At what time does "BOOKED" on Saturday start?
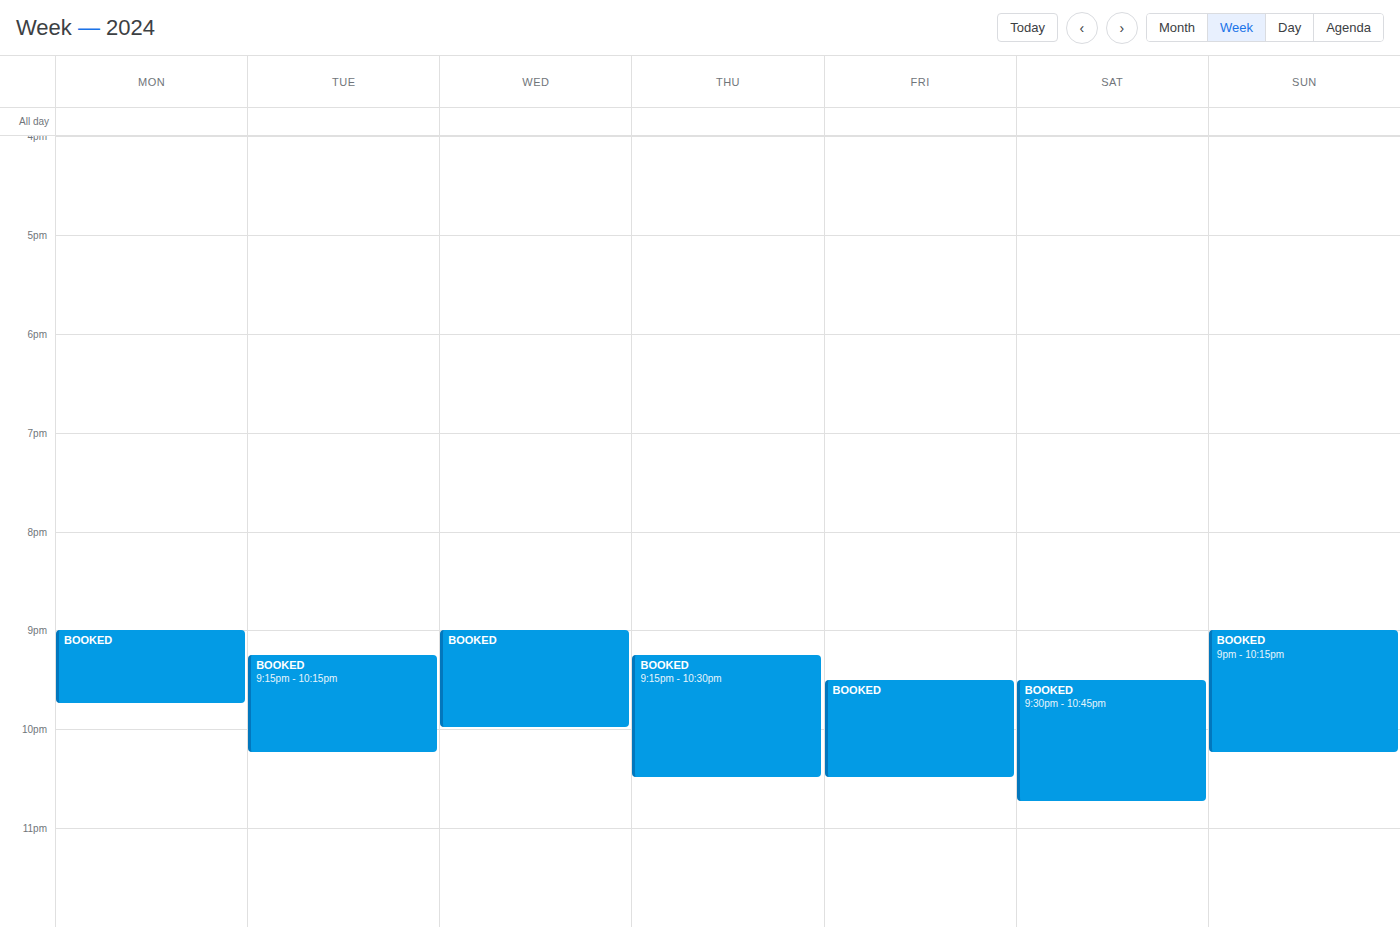
9:30 PM